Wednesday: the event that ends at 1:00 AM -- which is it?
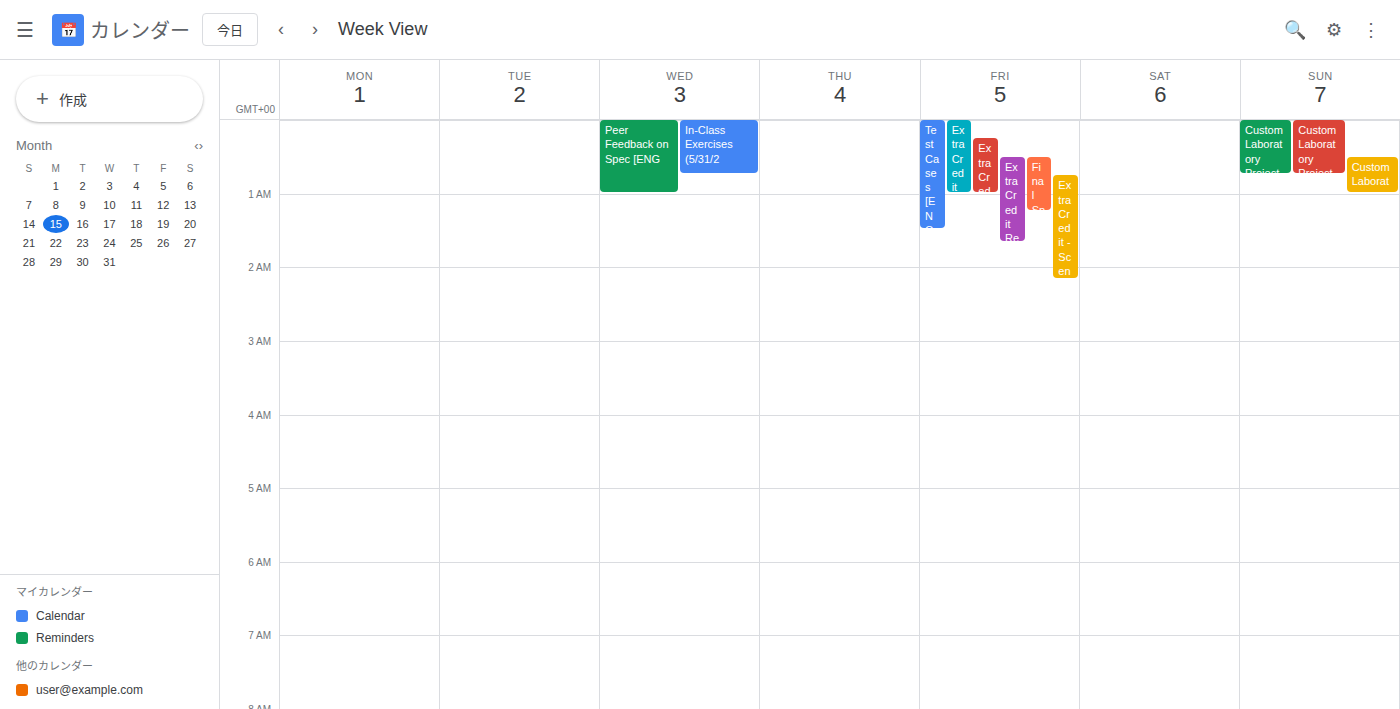
"Peer Feedback on Spec [ENG"